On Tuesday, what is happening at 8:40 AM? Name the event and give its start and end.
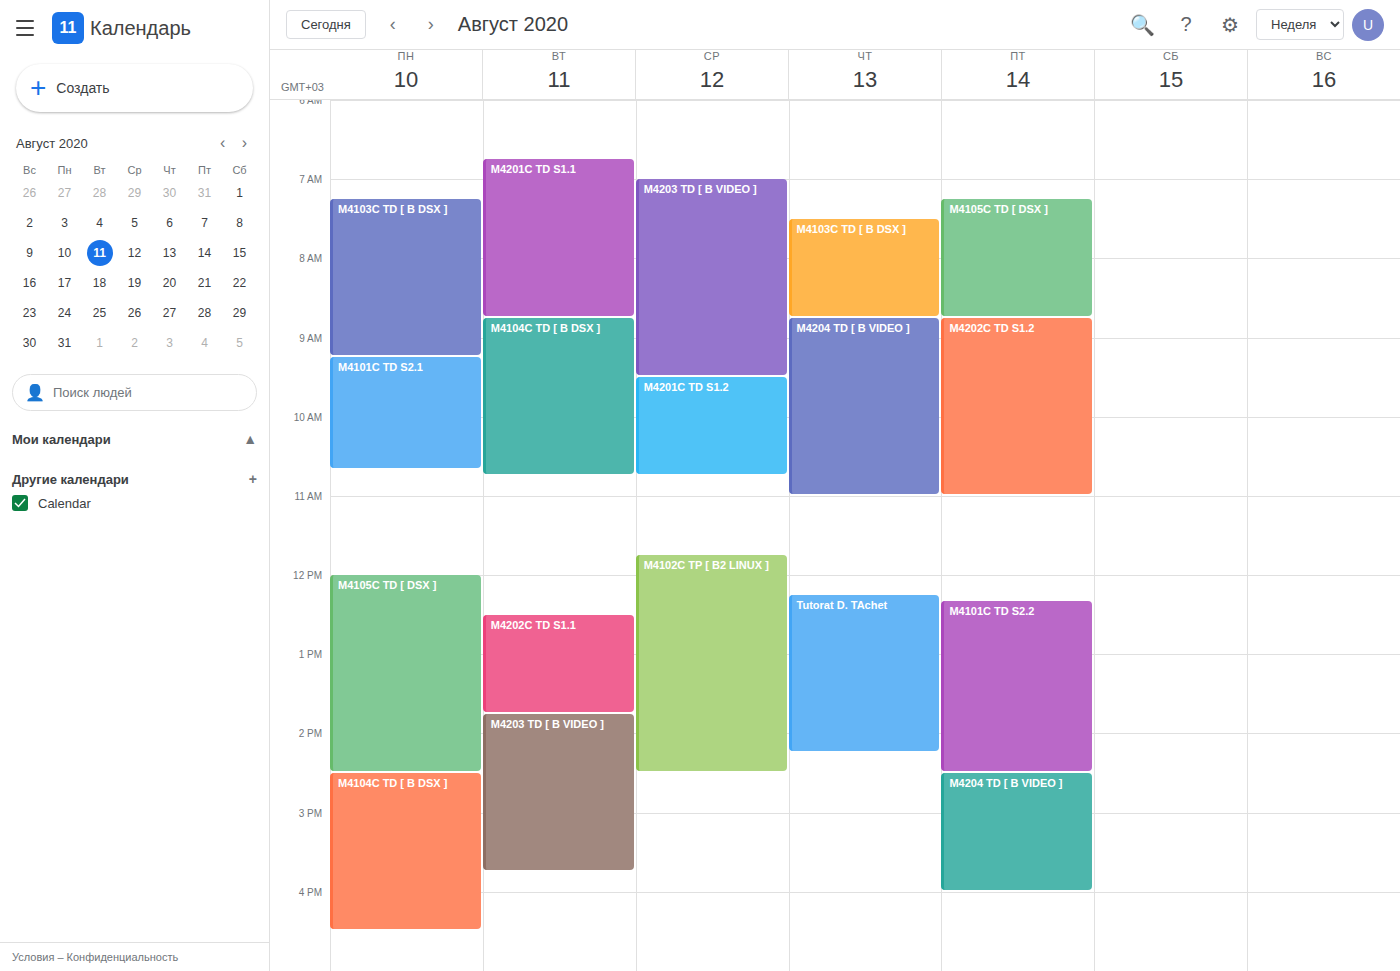
"M4201C TD S1.1", 6:45 AM to 8:45 AM